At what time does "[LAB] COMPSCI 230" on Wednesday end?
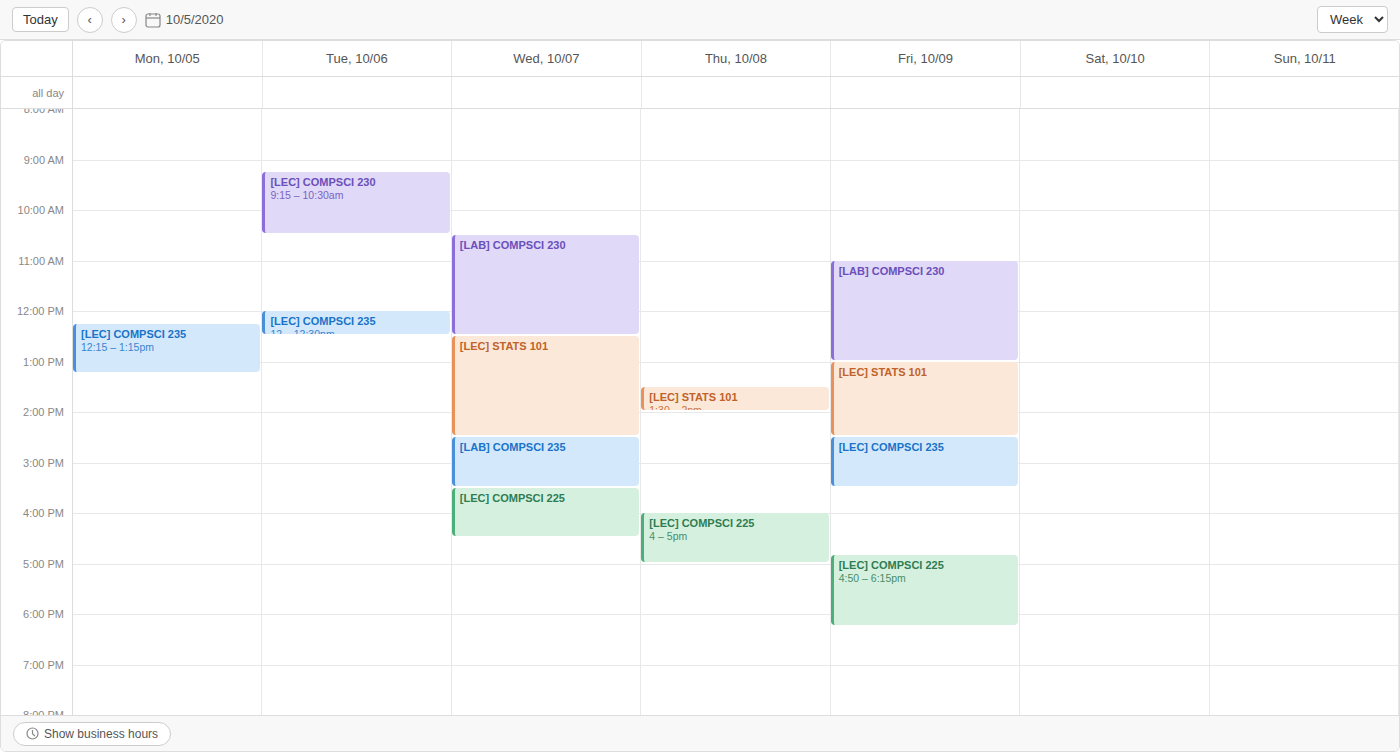
12:30 PM